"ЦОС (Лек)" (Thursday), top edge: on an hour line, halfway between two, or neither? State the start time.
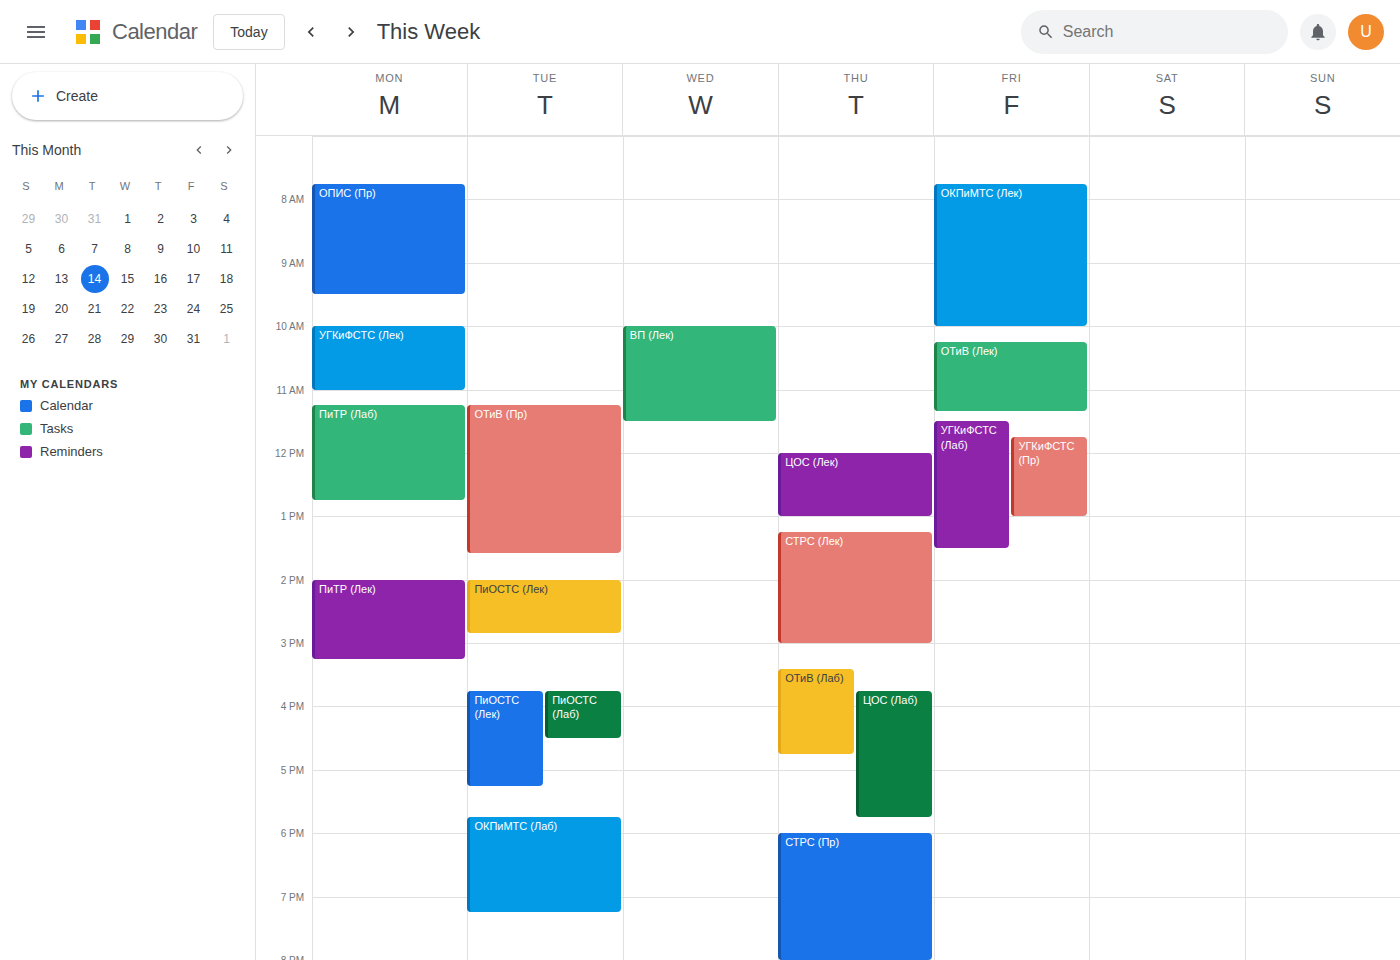
12:00 PM -- exactly on the 12 PM line.